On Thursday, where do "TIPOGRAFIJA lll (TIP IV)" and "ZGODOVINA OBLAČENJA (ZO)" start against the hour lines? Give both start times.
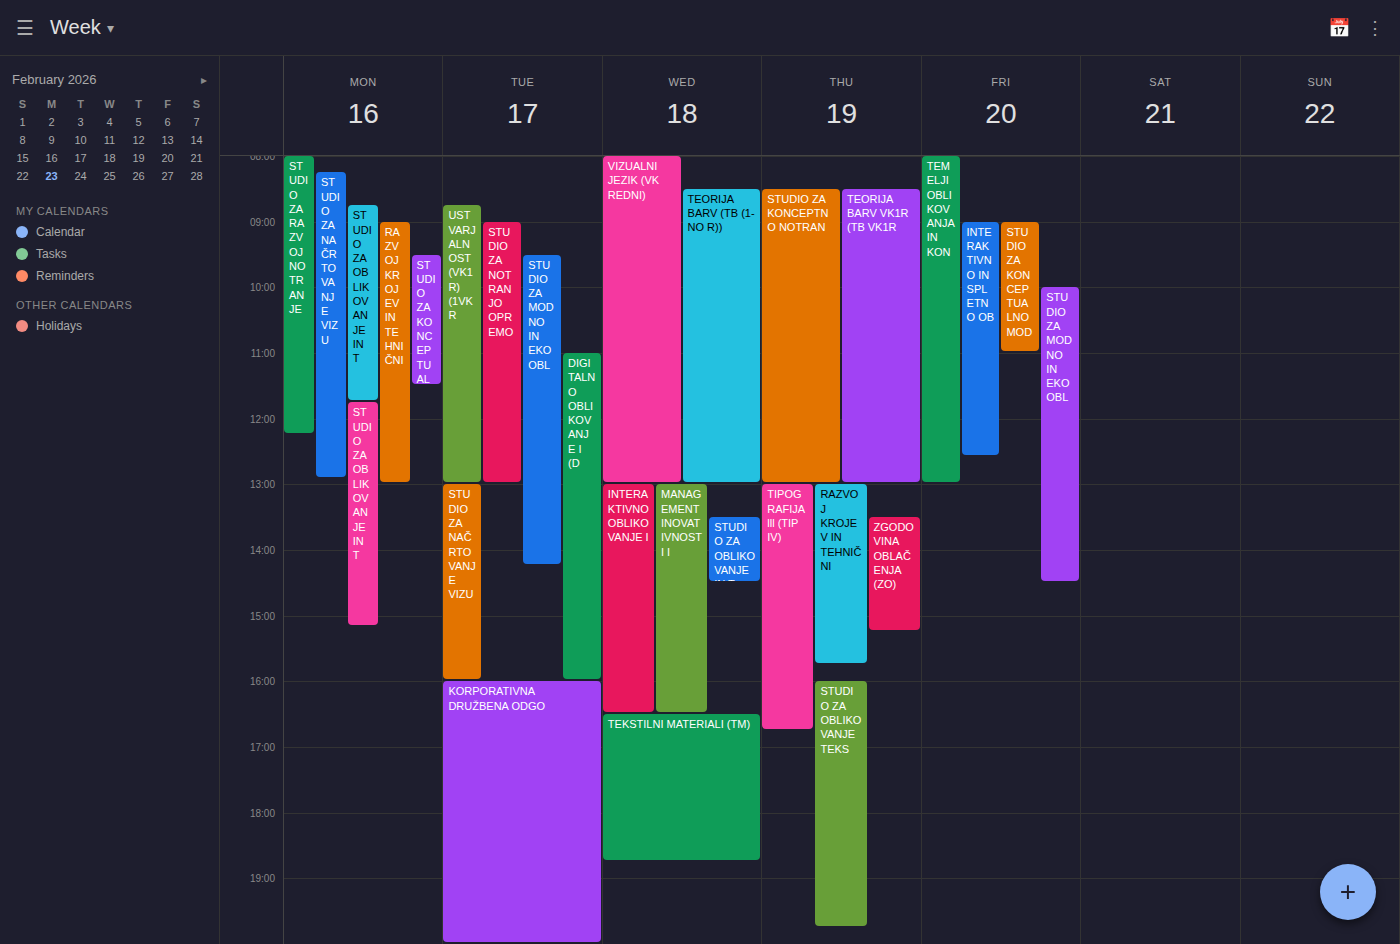
"TIPOGRAFIJA lll (TIP IV)": 1:00 PM, exactly on the 1 PM line. "ZGODOVINA OBLAČENJA (ZO)": 1:30 PM, halfway between the 1 PM and 2 PM lines.